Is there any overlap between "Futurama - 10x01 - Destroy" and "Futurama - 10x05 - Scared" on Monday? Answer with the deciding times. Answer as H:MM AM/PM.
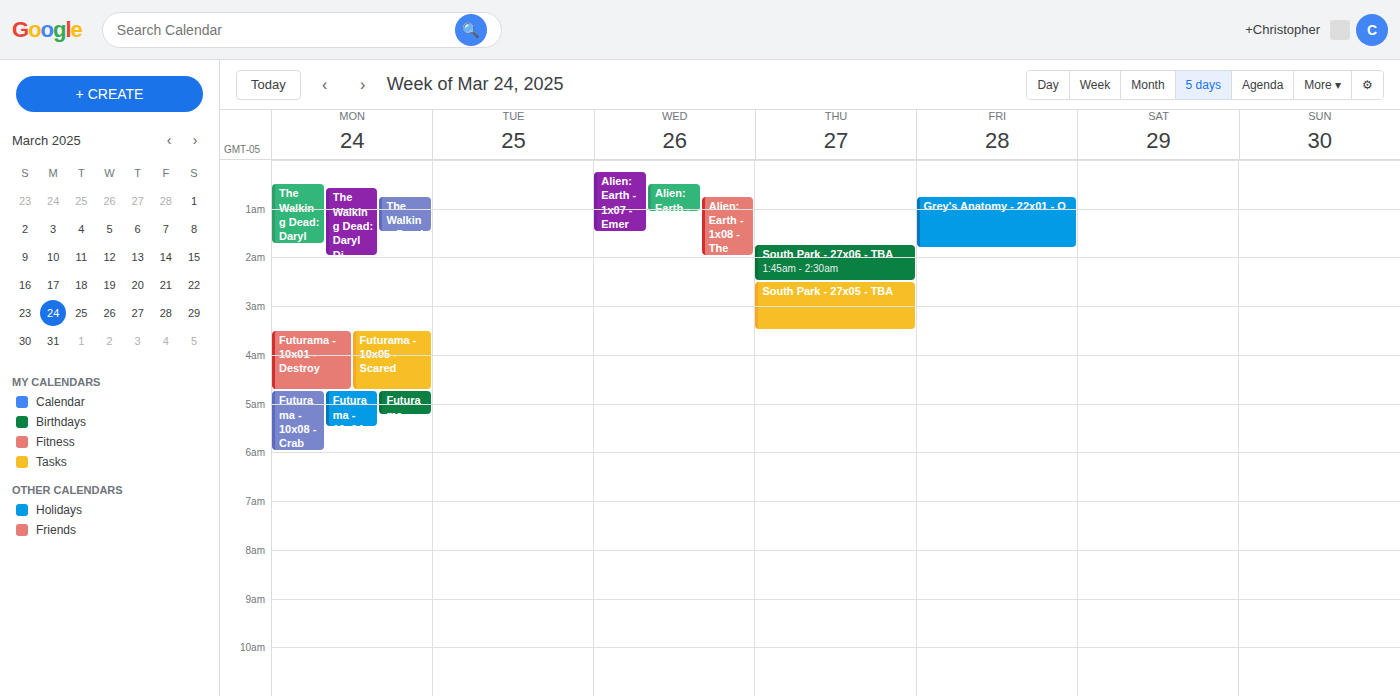
"Futurama - 10x01 - Destroy" runs 3:30 AM to 4:45 AM, inside "Futurama - 10x05 - Scared" -- they overlap.